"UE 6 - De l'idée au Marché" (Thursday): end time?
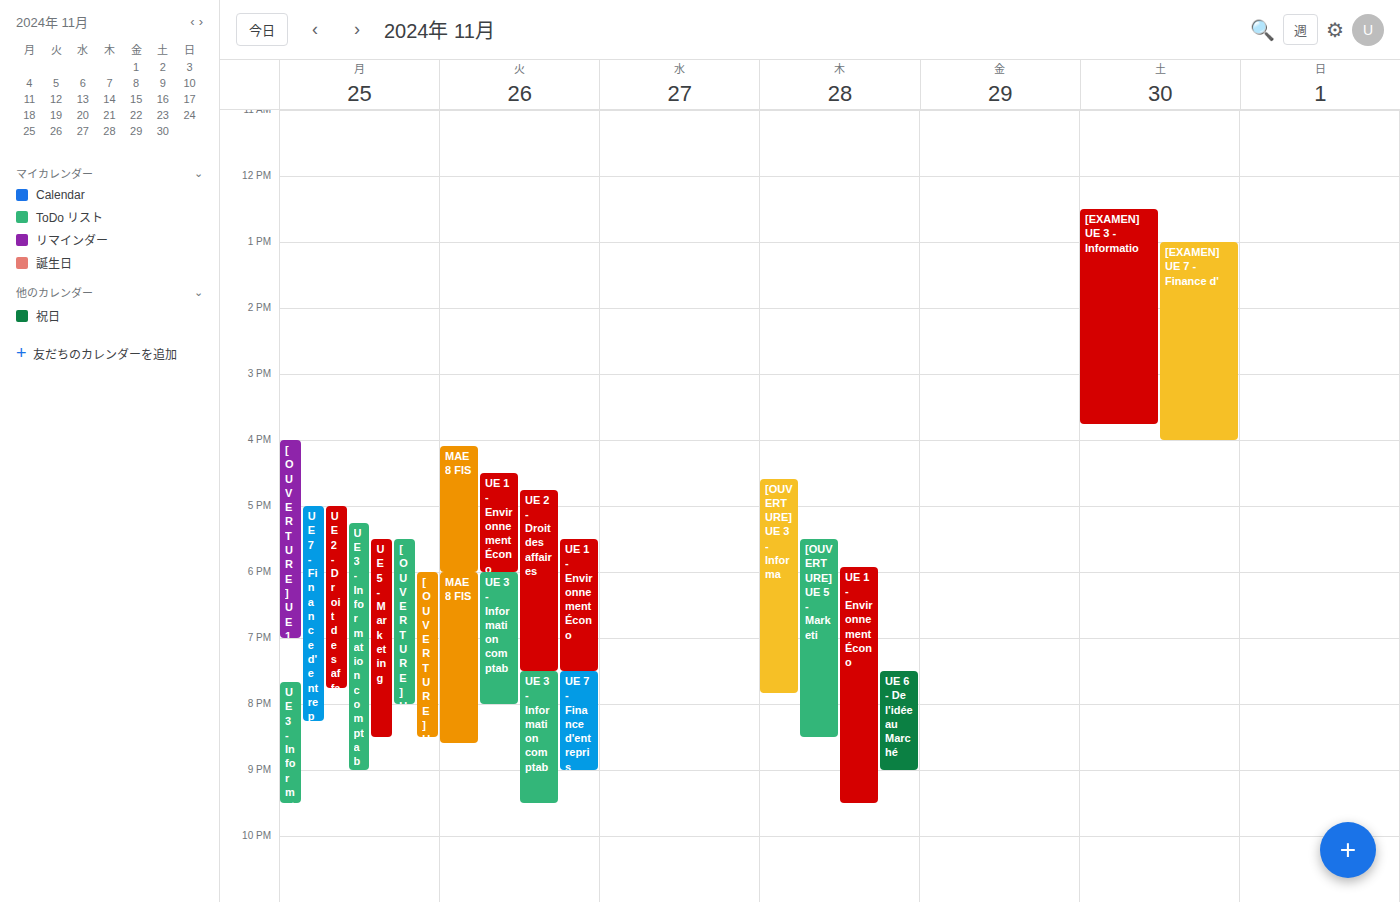
9:00 PM